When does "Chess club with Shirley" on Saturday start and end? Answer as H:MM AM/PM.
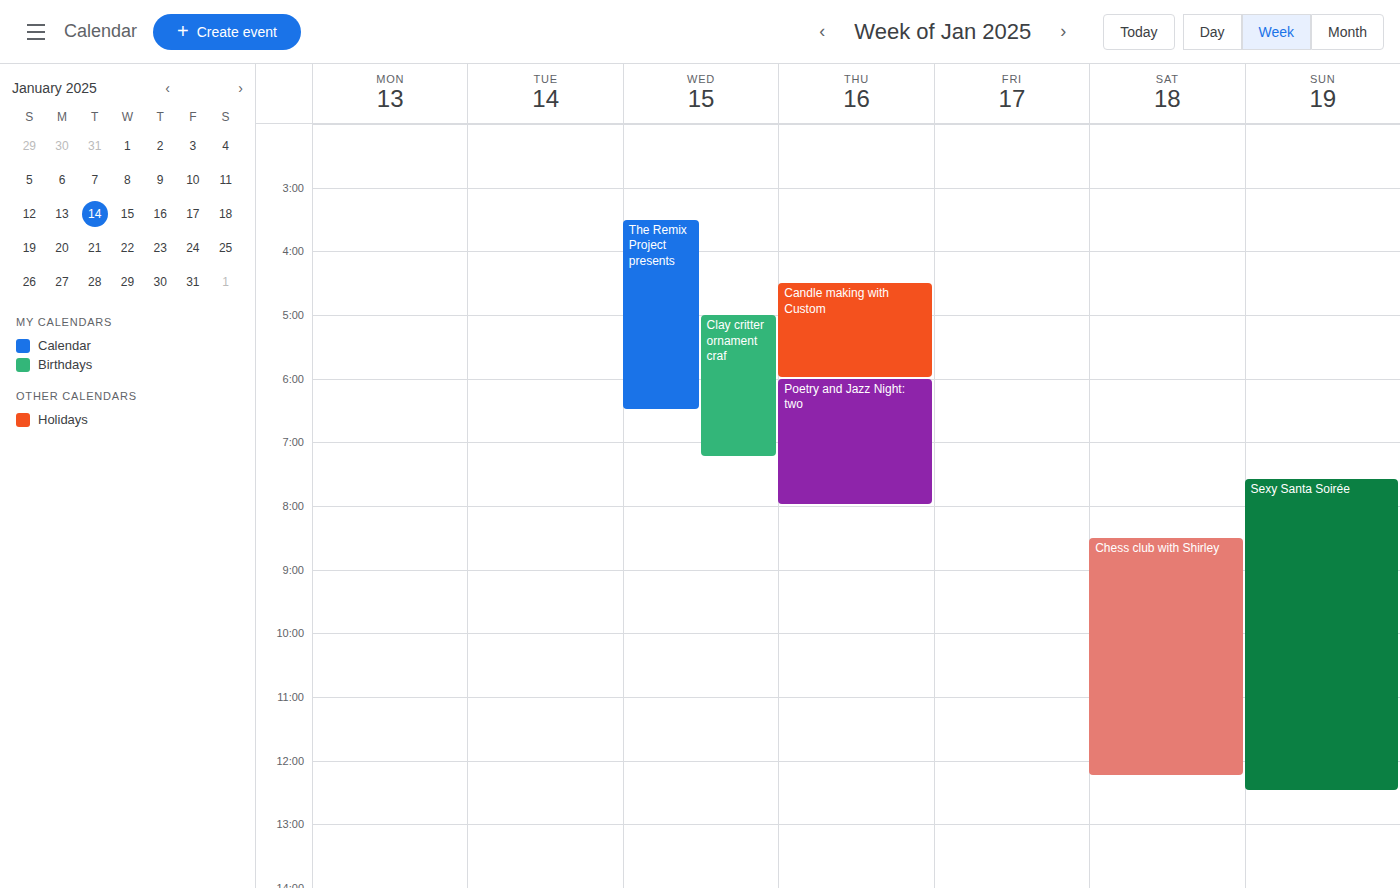
8:30 AM to 12:15 PM